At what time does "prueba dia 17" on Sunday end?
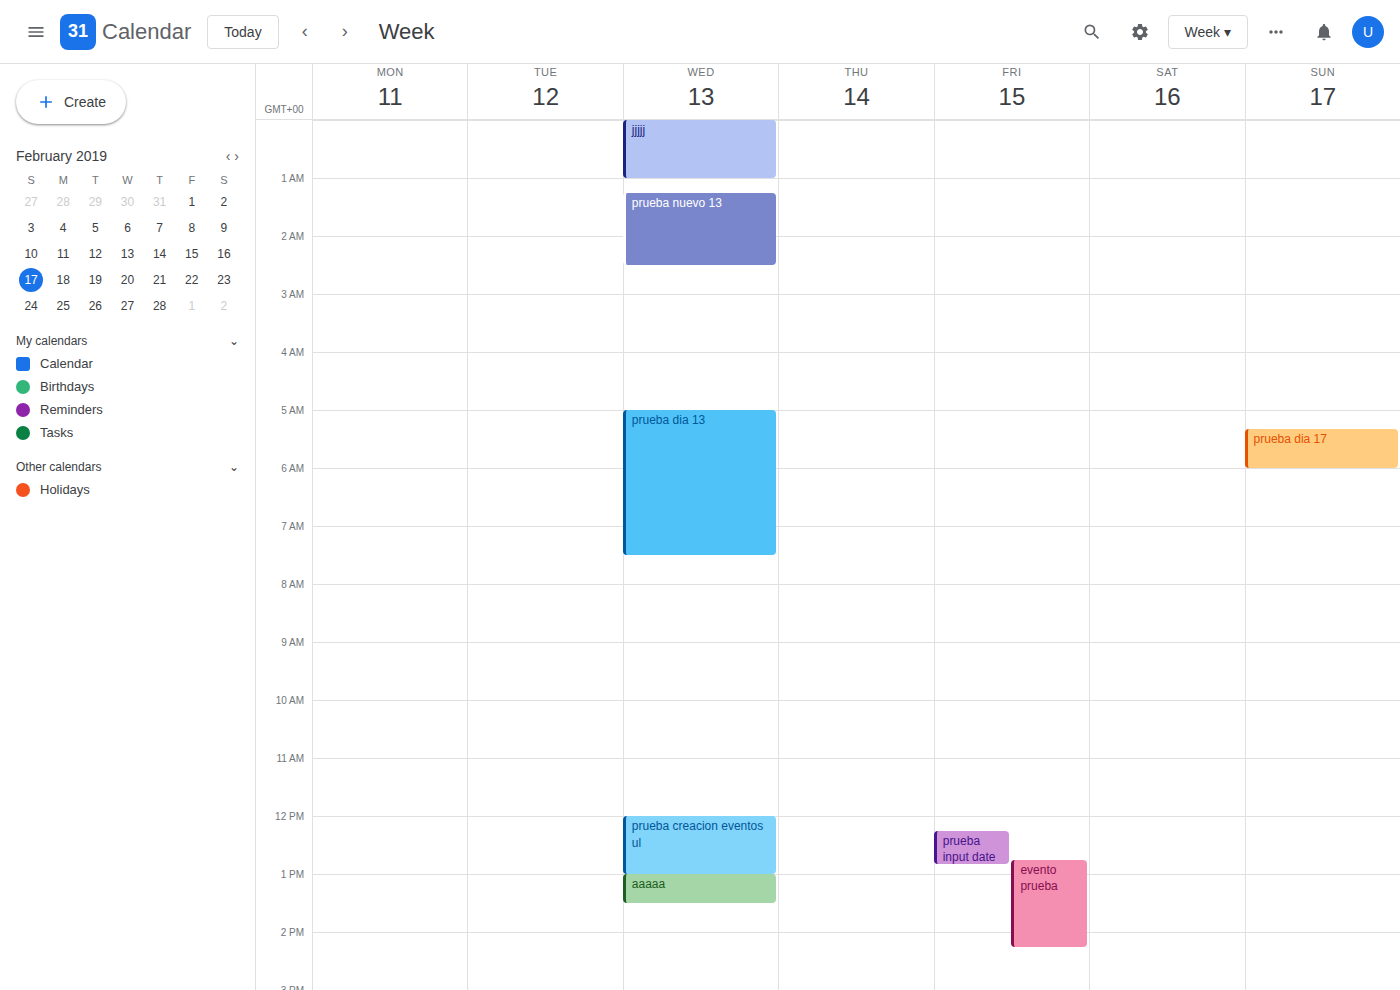
6:00 AM